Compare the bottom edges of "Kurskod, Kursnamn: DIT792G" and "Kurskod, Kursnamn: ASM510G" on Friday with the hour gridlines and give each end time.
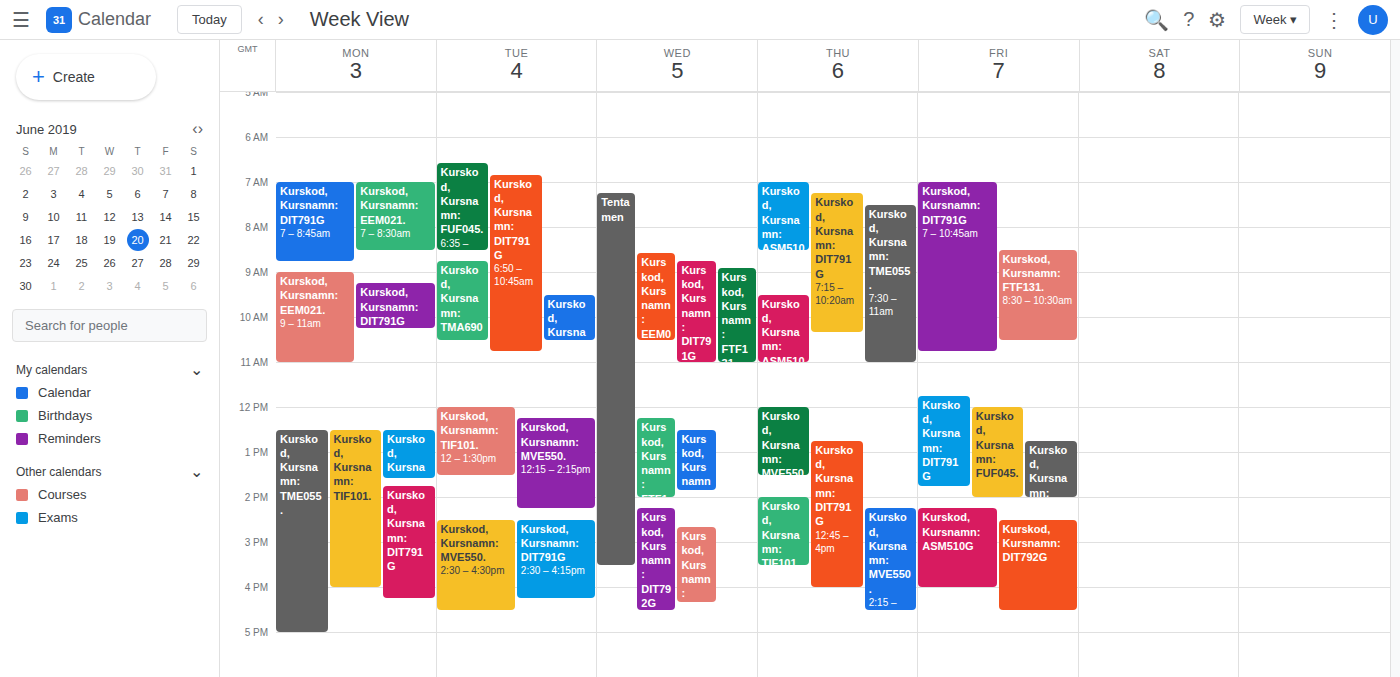
"Kurskod, Kursnamn: DIT792G": 4:30 PM, halfway between the 4 PM and 5 PM lines. "Kurskod, Kursnamn: ASM510G": 4:00 PM, exactly on the 4 PM line.